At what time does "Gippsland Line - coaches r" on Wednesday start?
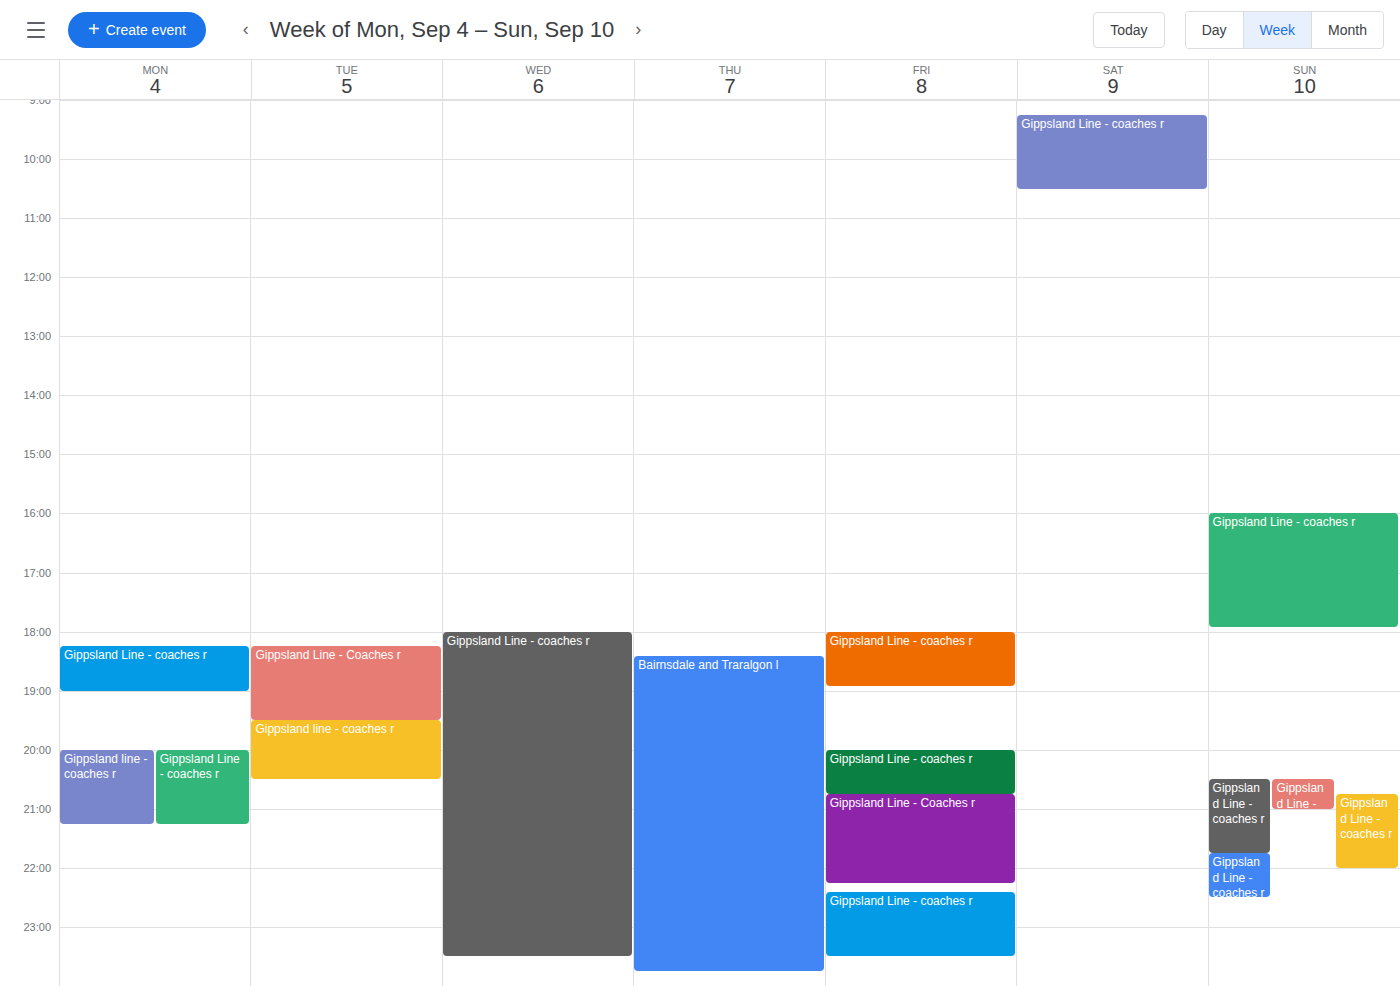
18:00